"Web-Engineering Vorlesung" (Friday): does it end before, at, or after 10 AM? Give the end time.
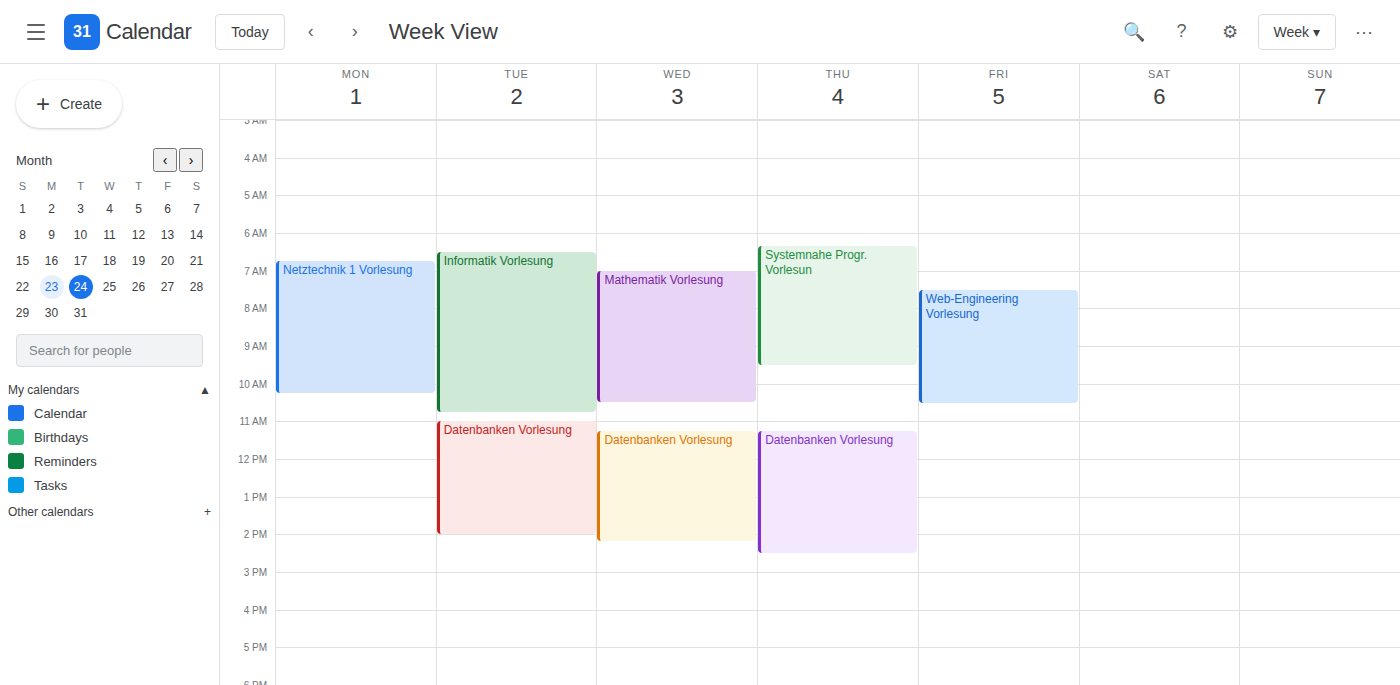
10:30 AM -- after 10 AM, 30 minutes below the 10 AM line.